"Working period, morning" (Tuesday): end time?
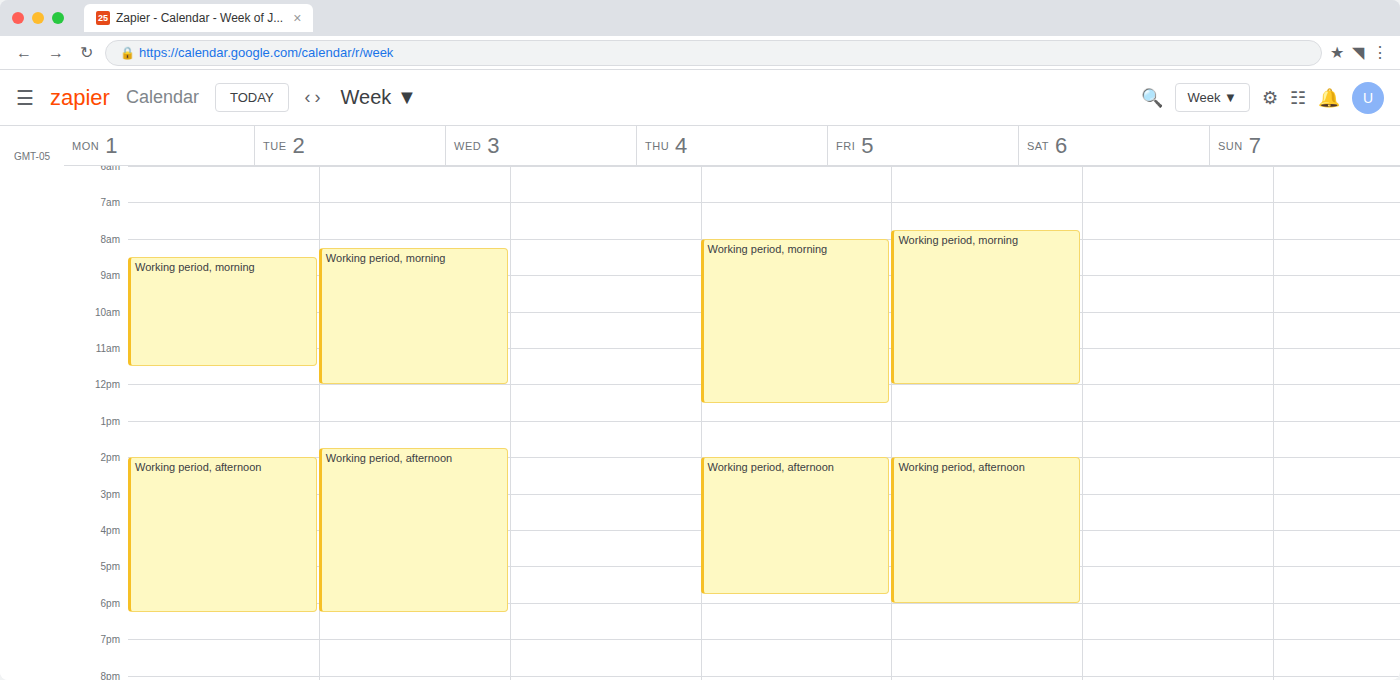
12:00 PM